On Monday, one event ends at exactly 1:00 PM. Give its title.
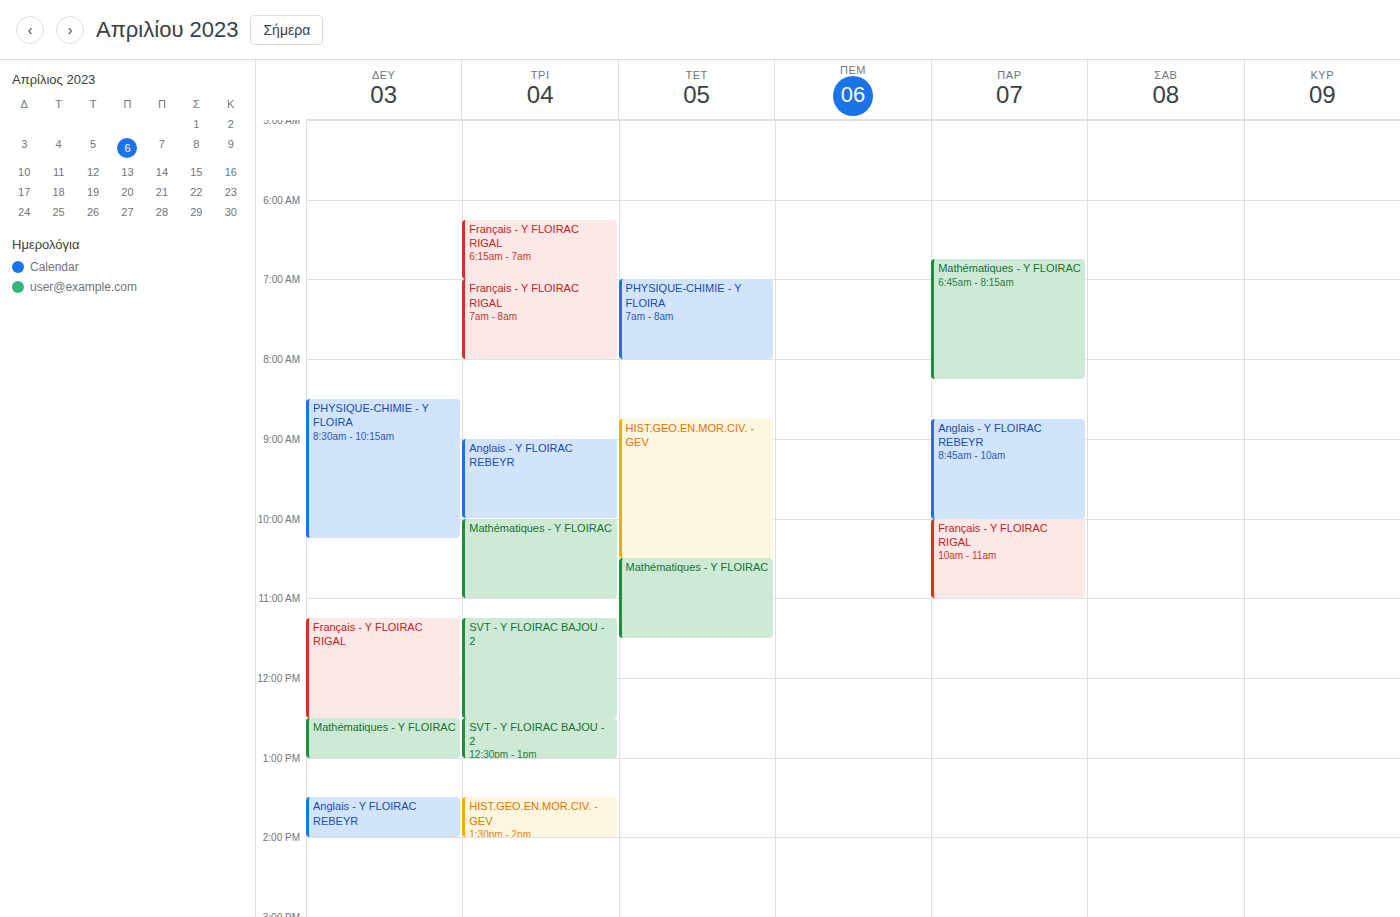
"Mathématiques - Y FLOIRAC"